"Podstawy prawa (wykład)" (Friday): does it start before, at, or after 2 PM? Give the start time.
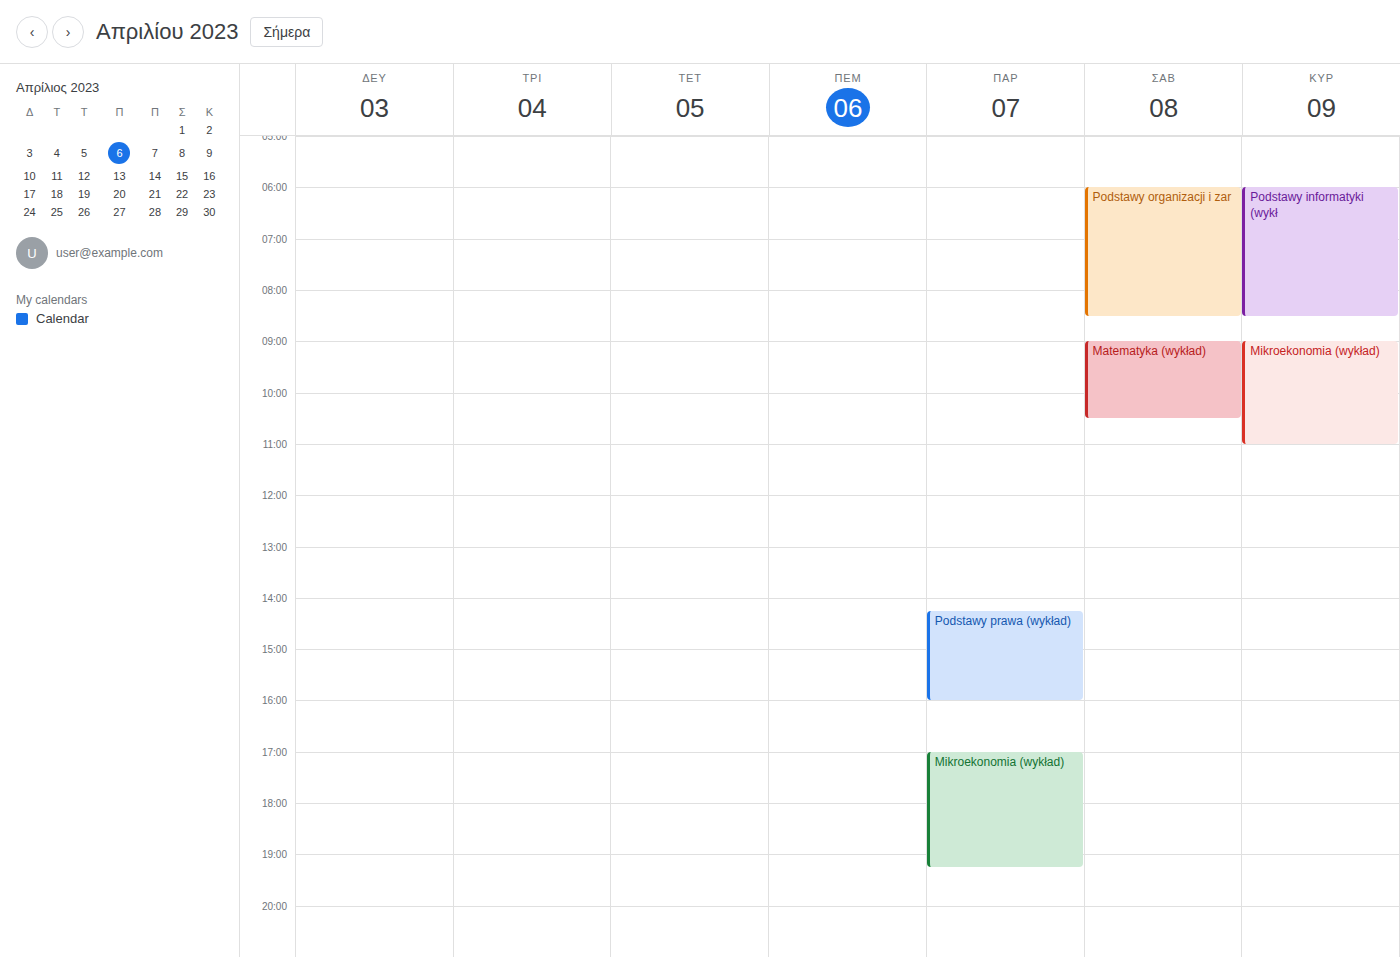
2:15 PM -- after 2 PM, 15 minutes below the 2 PM line.